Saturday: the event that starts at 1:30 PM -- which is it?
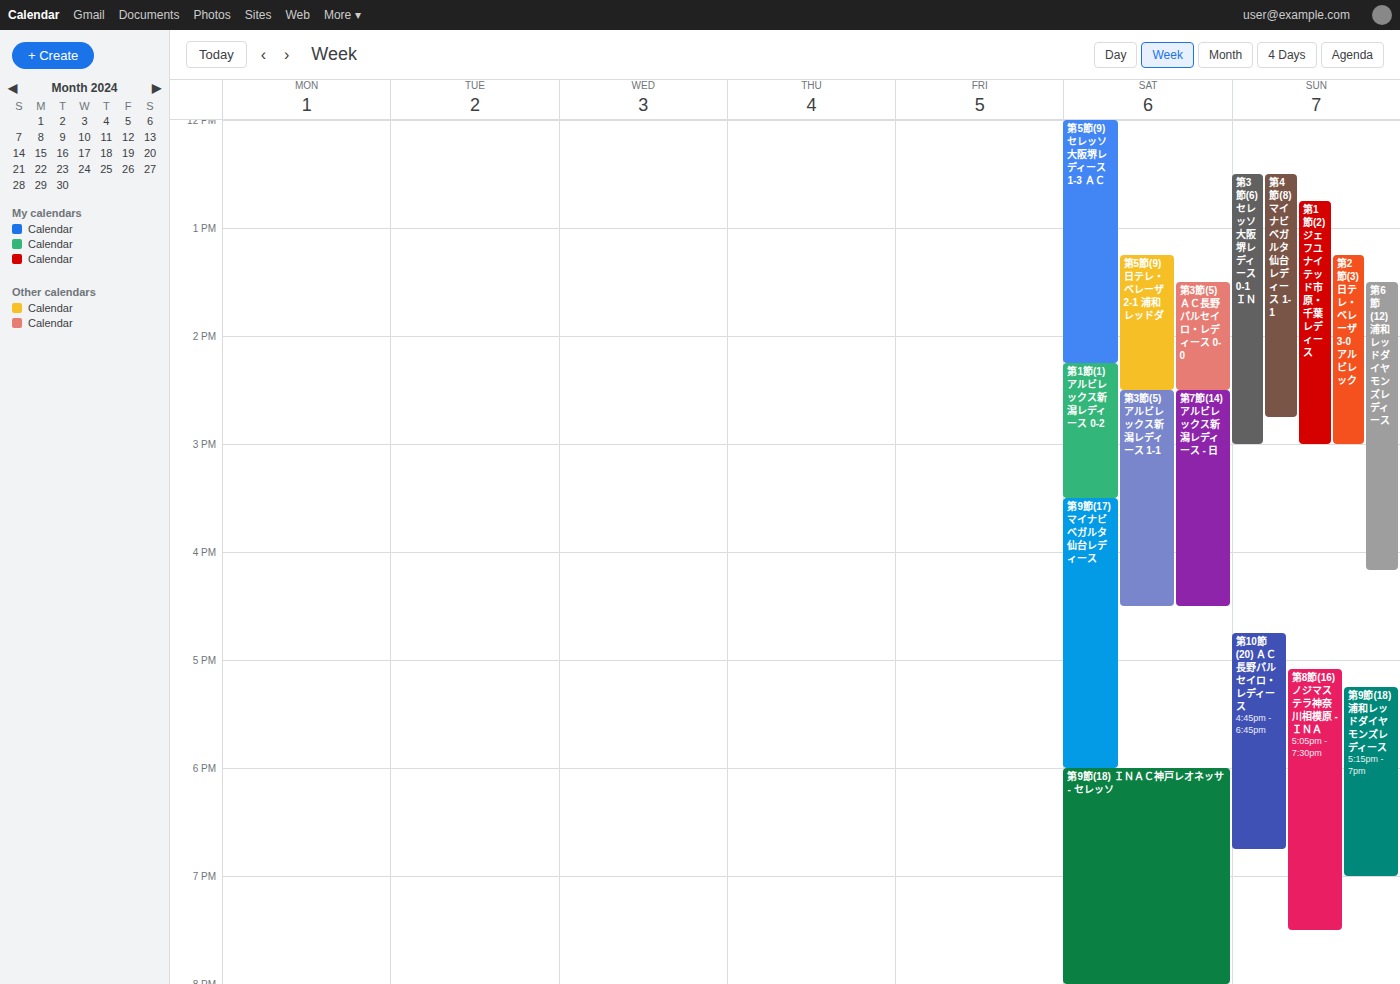
"第3節(5) ＡＣ長野パルセイロ・レディース 0-0"